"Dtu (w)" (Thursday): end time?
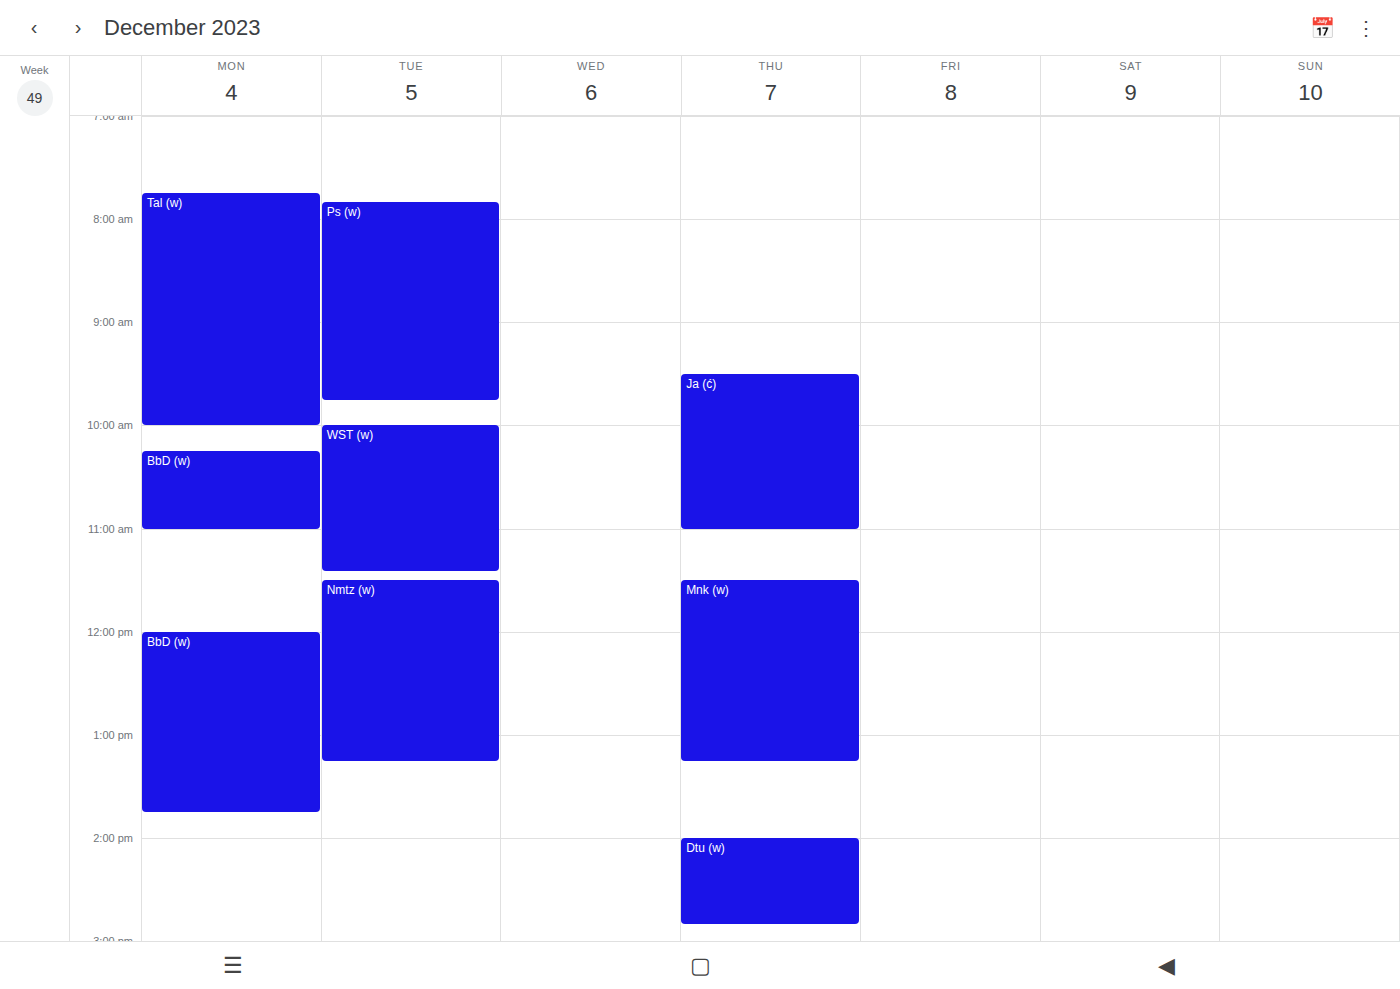
2:50 PM